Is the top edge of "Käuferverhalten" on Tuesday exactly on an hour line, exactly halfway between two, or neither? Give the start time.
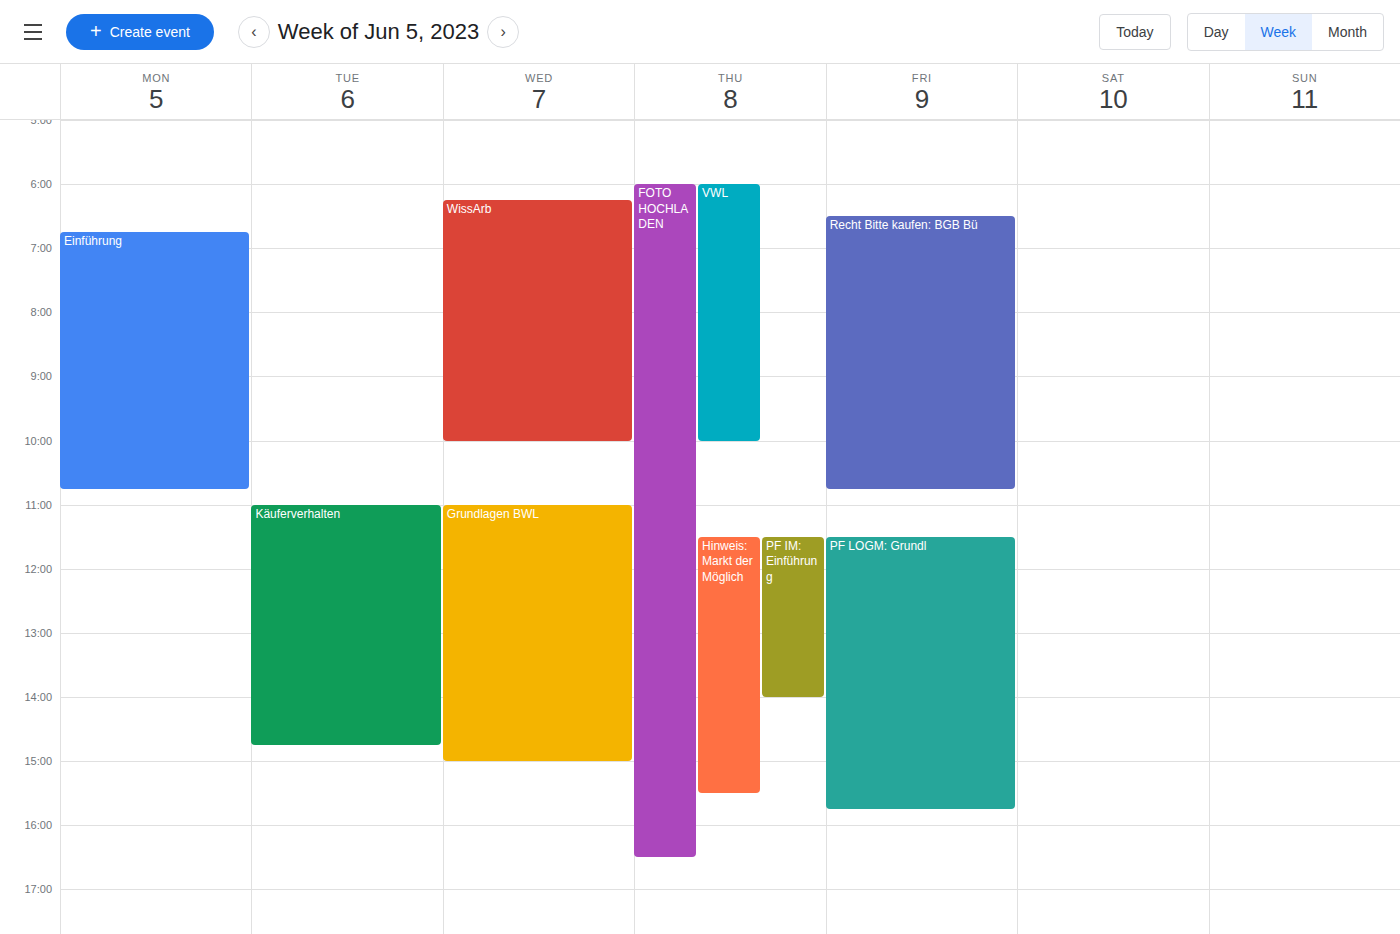
11:00 AM -- exactly on the 11 AM line.